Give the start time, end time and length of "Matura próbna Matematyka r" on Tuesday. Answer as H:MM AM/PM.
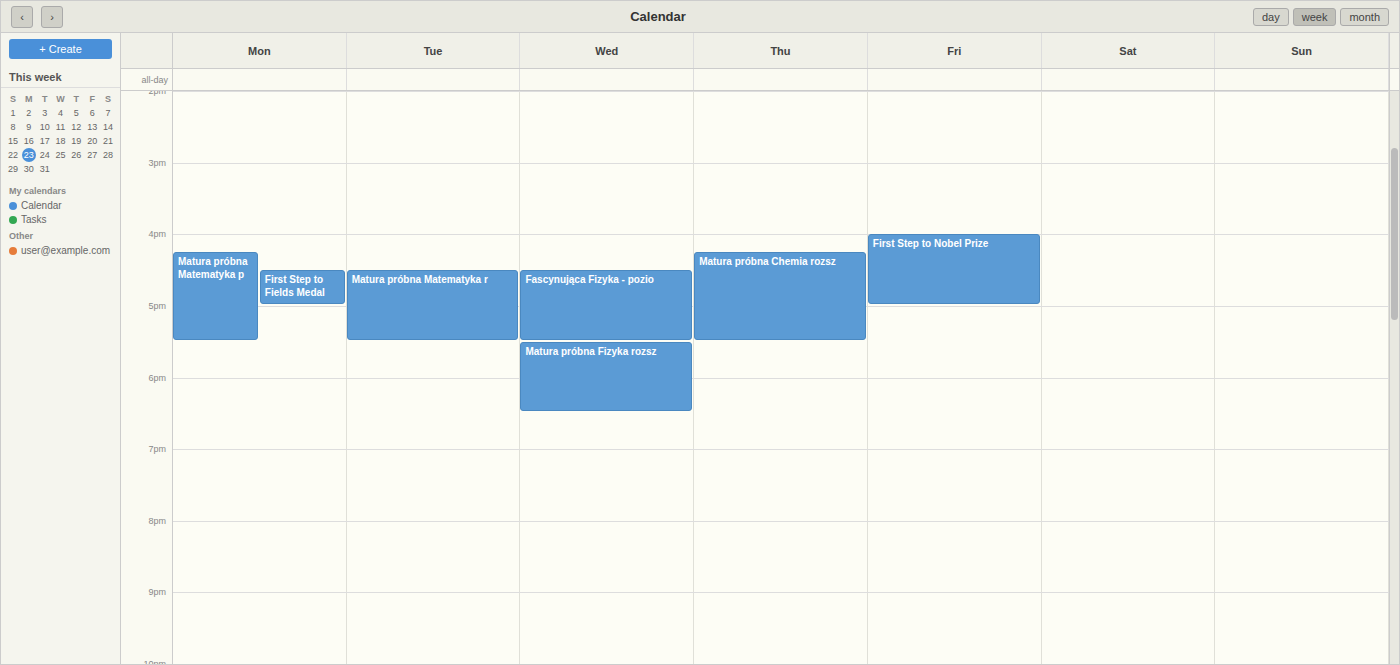
4:30 PM to 5:30 PM, 1 hour